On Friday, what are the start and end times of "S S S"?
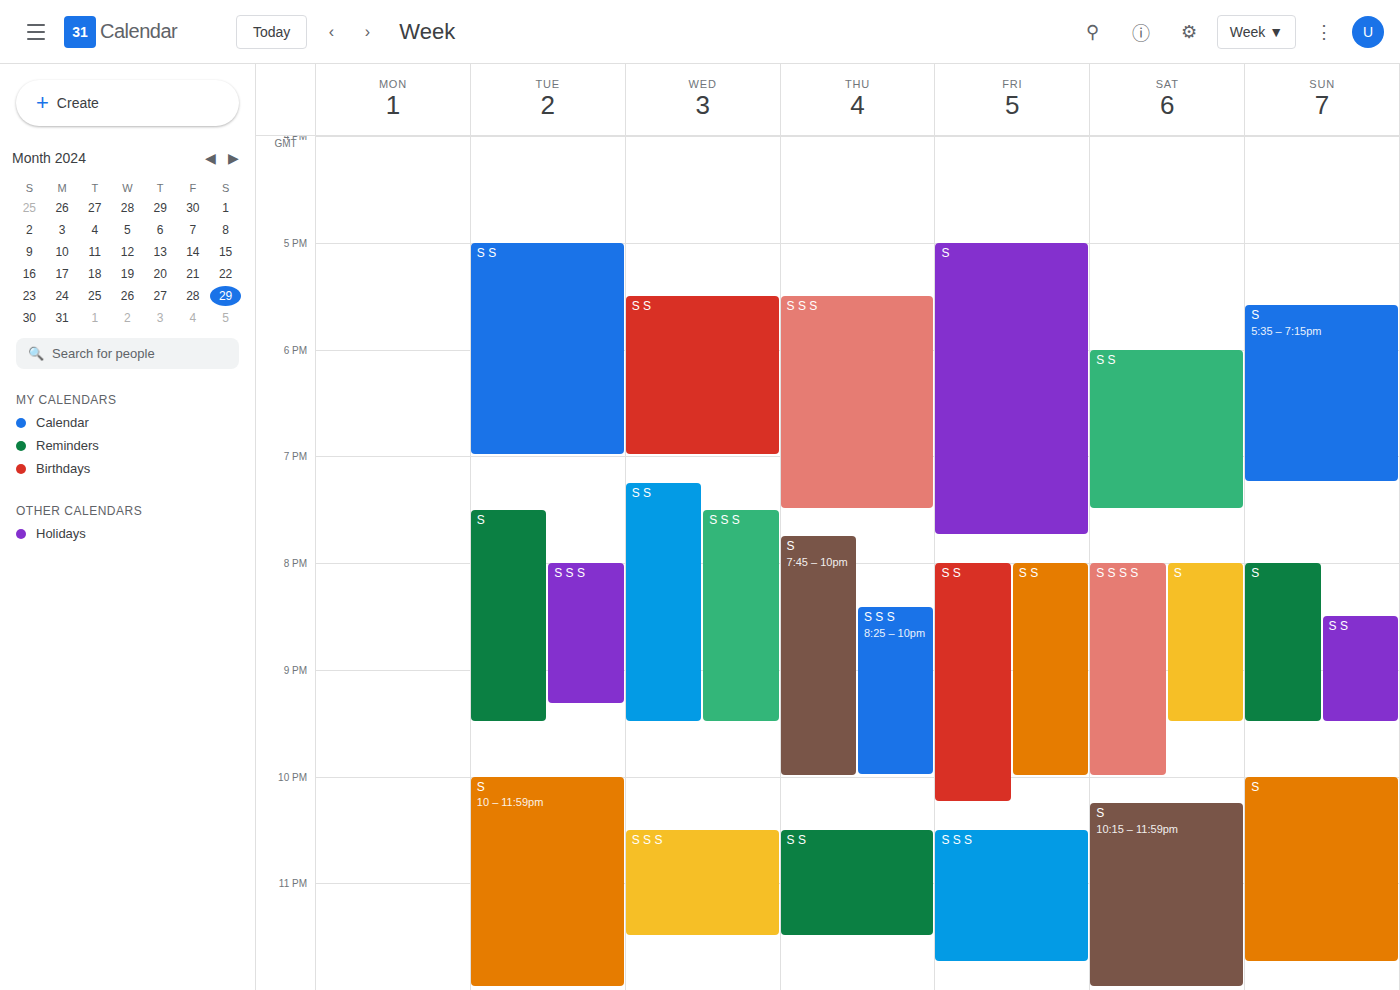
10:30 PM to 11:45 PM